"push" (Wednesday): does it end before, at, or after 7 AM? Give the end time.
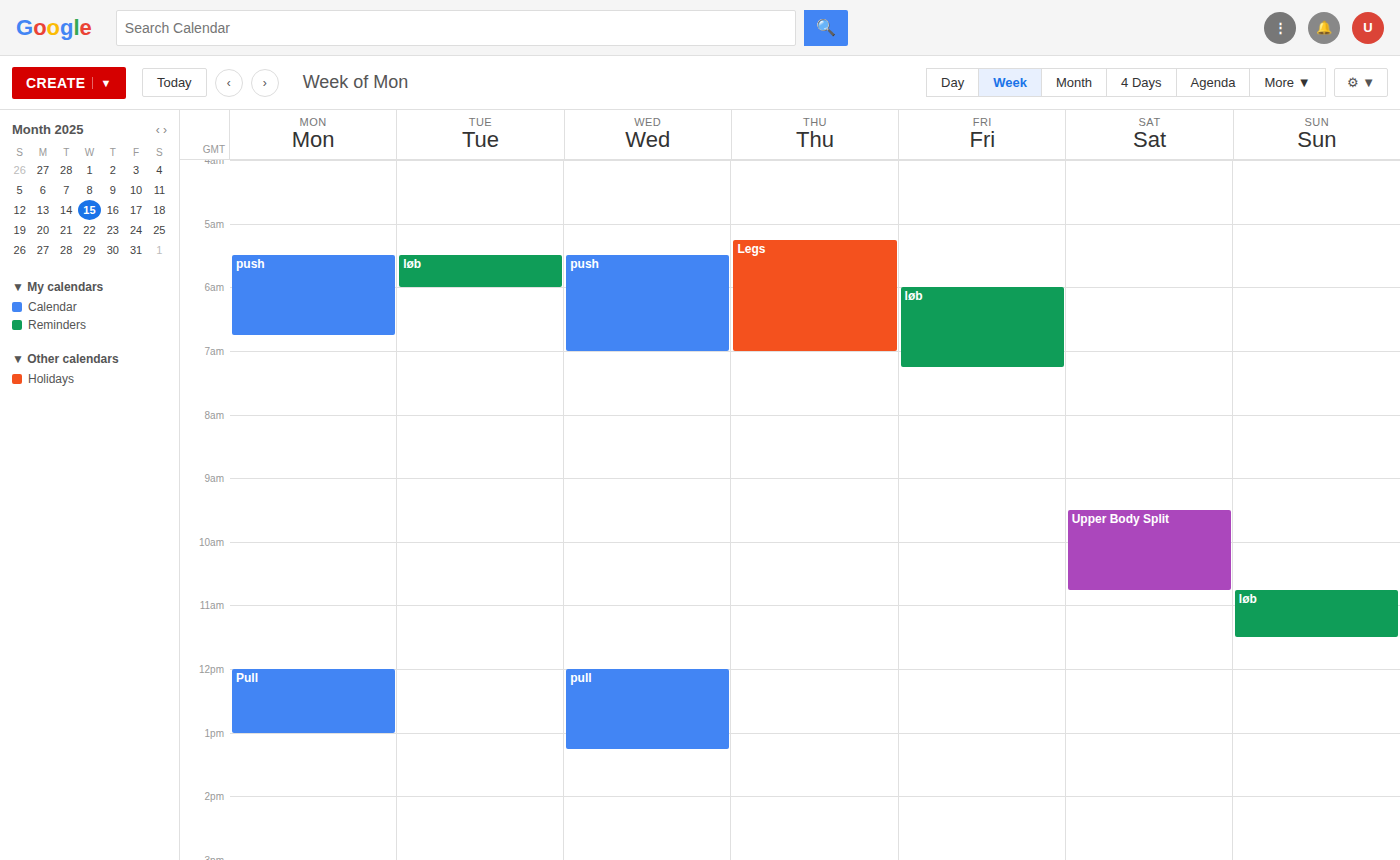
7:00 AM -- exactly at 7 AM, on the 7 AM line.